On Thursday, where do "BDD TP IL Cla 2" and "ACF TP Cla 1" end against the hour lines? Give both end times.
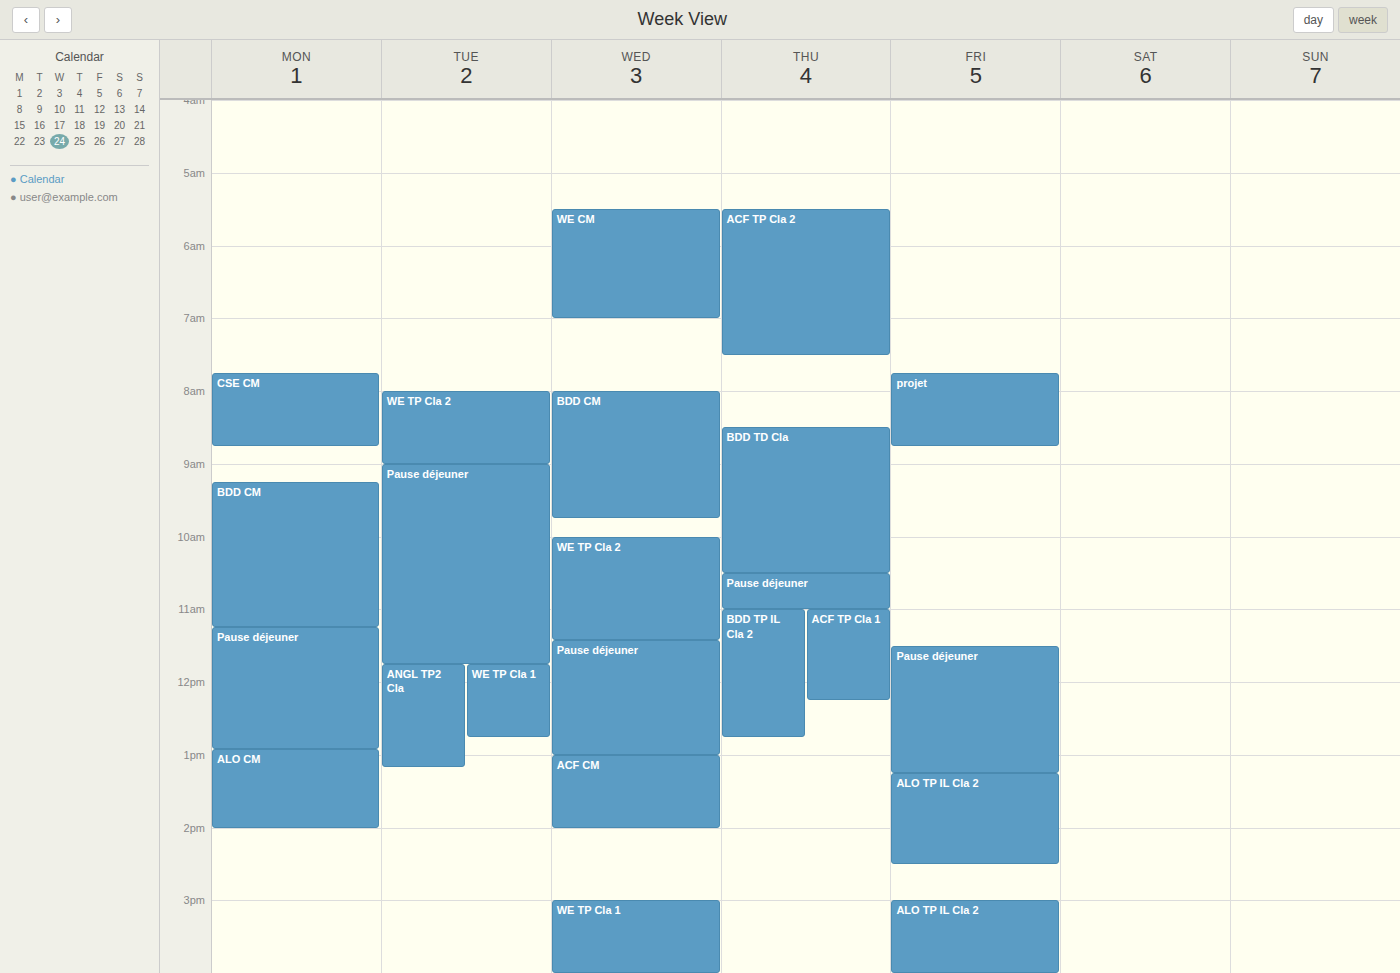
"BDD TP IL Cla 2": 12:45 PM, neither: three quarters of the way from the 12 PM line to the 1 PM line. "ACF TP Cla 1": 12:15 PM, neither: a quarter of the way from the 12 PM line to the 1 PM line.